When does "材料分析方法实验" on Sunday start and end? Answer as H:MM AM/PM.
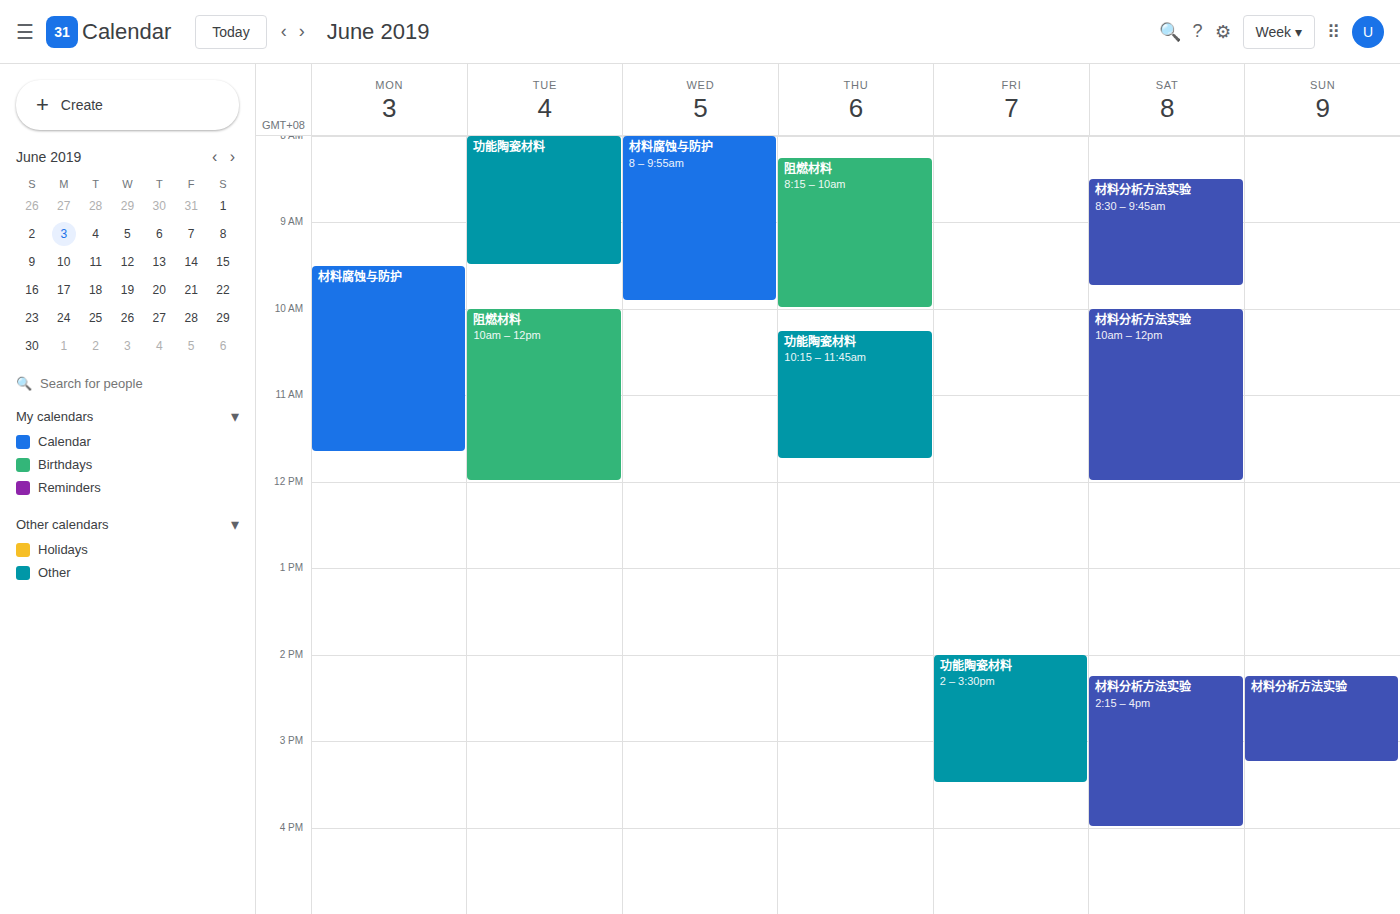
2:15 PM to 3:15 PM